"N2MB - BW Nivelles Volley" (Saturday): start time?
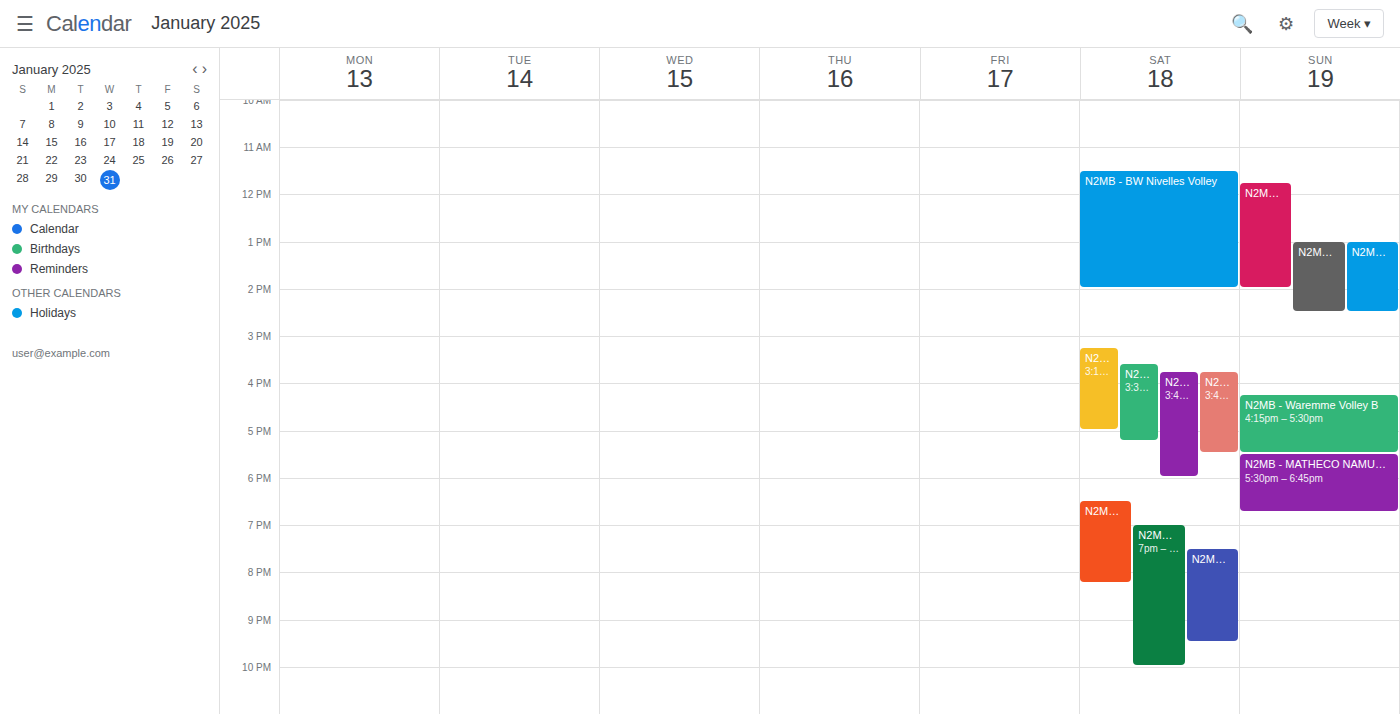
11:30 AM